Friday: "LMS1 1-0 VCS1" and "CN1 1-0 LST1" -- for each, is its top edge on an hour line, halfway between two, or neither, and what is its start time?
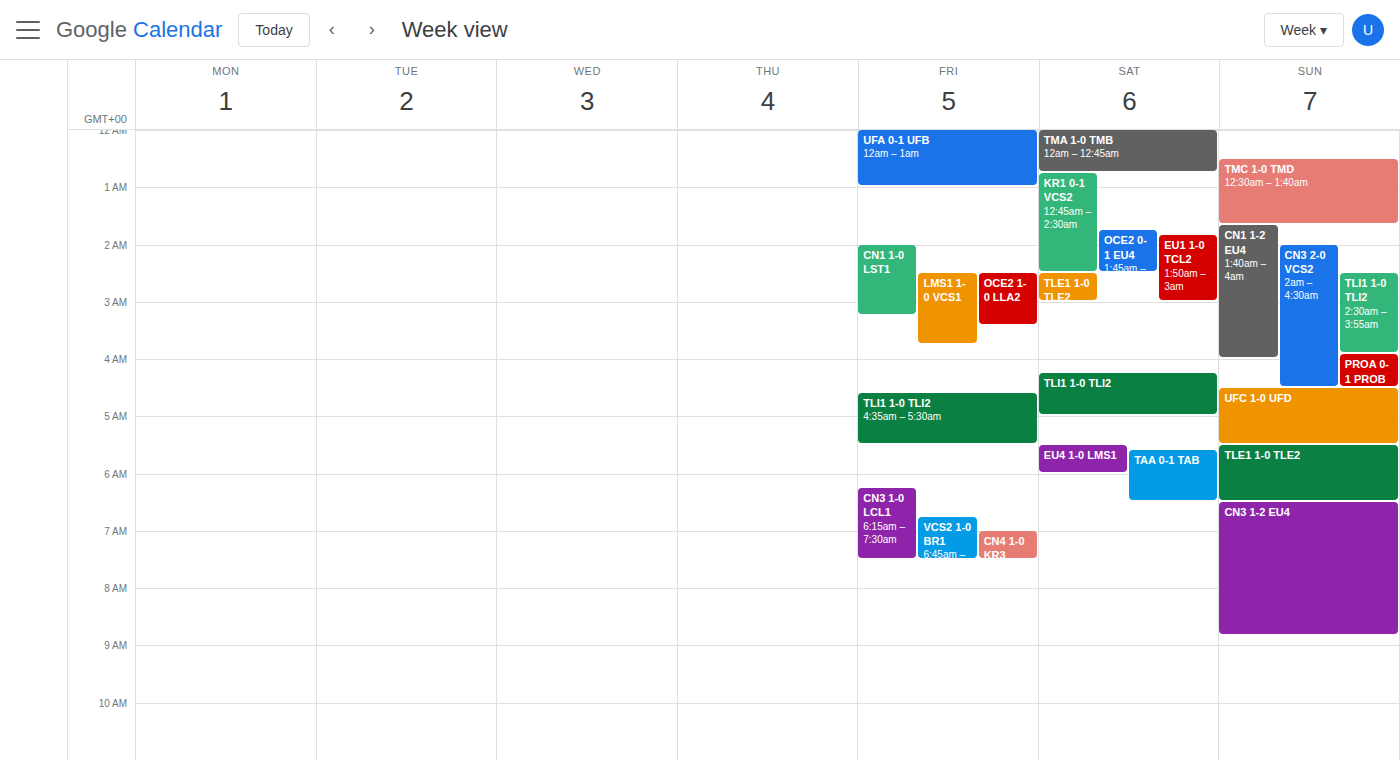
"LMS1 1-0 VCS1": 2:30 AM, halfway between the 2 AM and 3 AM lines. "CN1 1-0 LST1": 2:00 AM, exactly on the 2 AM line.